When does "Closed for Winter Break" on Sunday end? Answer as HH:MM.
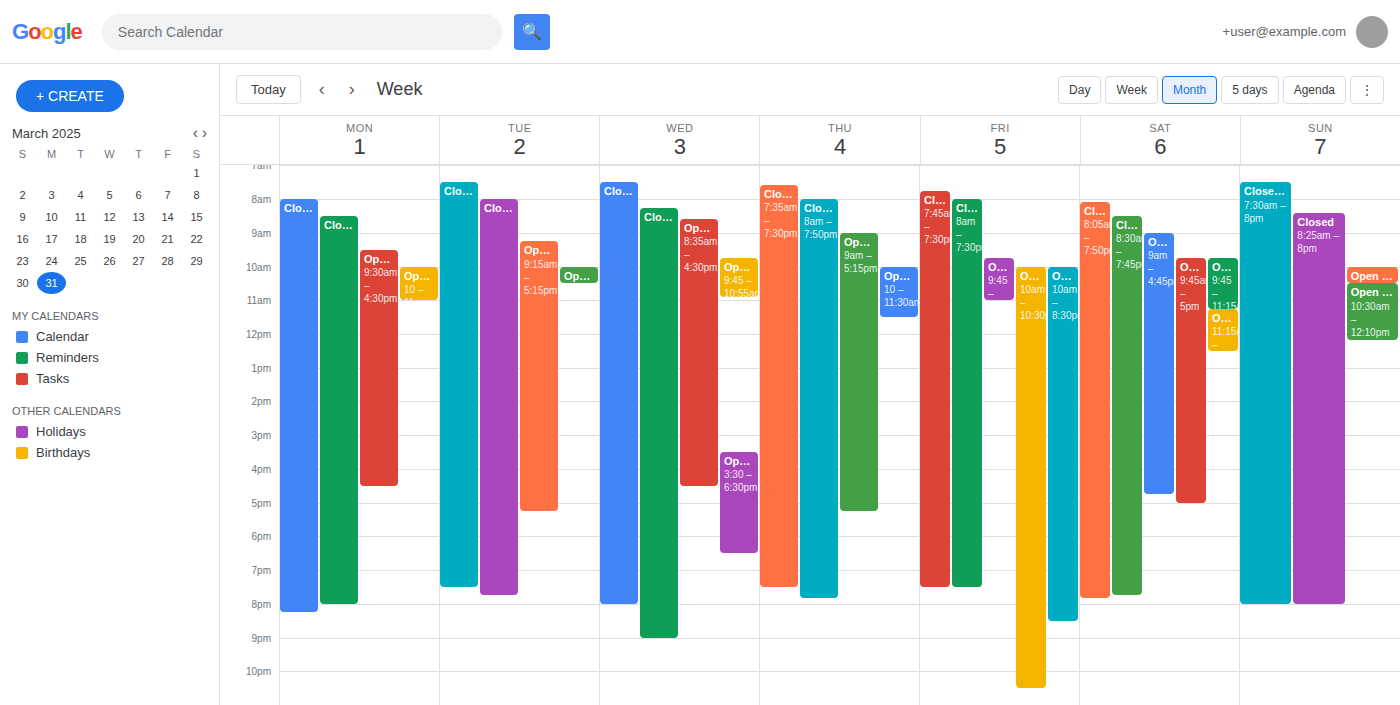
20:00